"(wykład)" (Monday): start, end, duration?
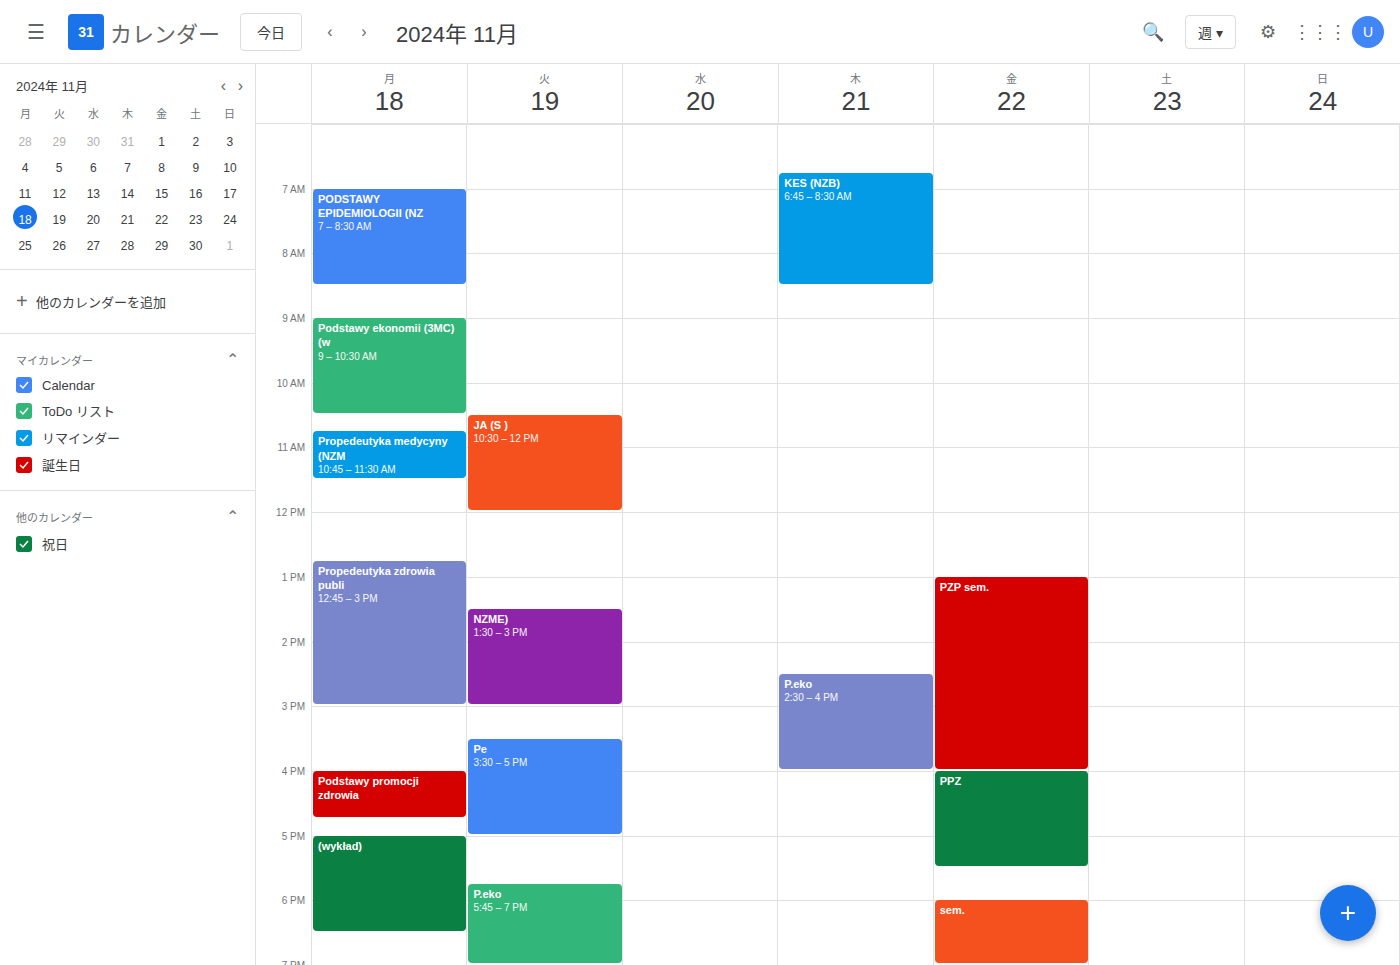
5:00 PM to 6:30 PM, 1 hour 30 minutes